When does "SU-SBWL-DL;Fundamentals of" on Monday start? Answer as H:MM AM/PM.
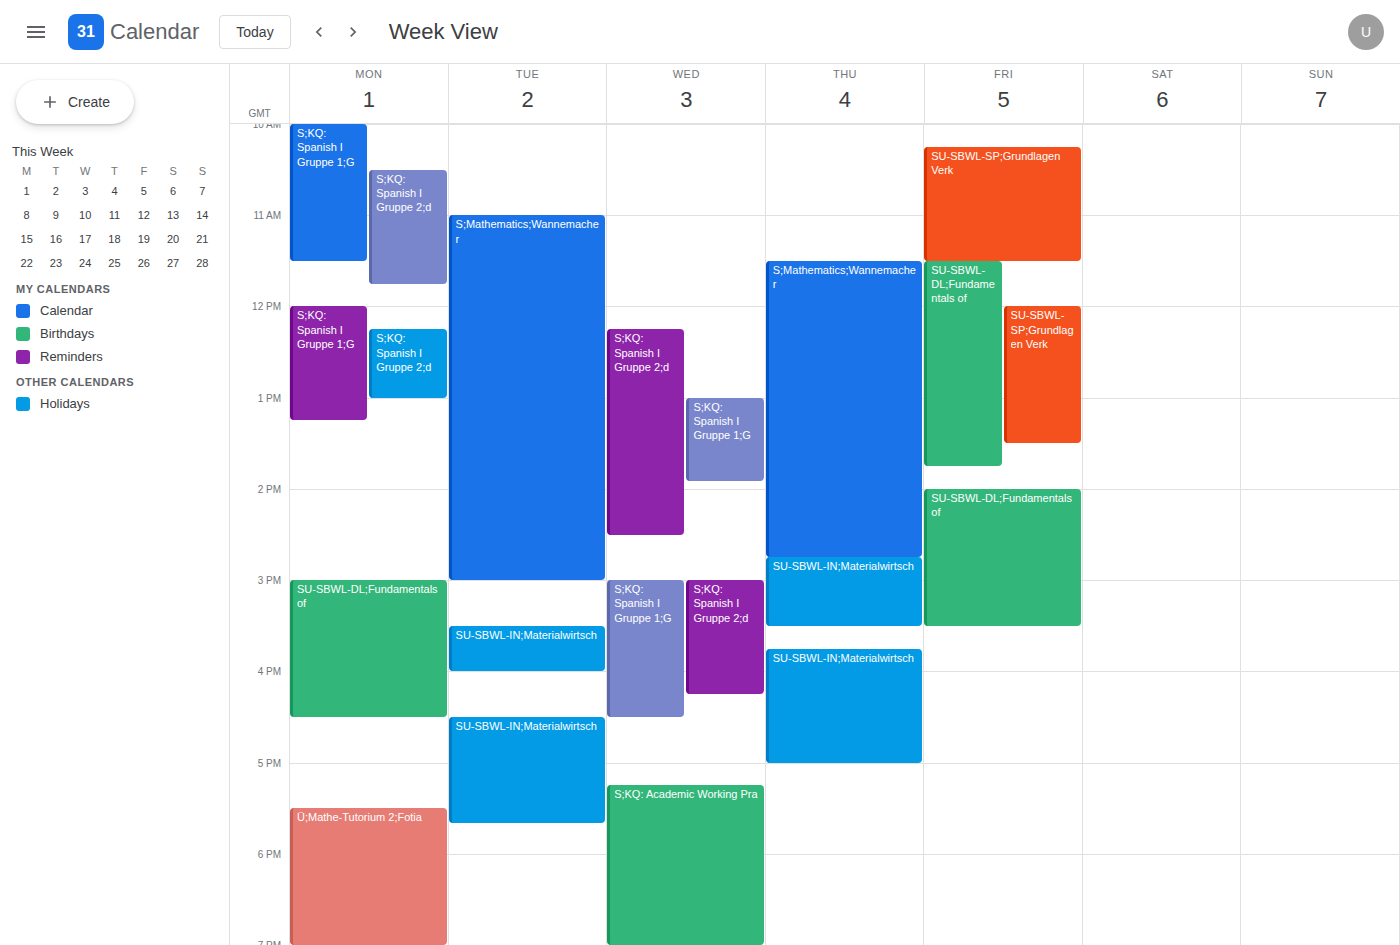
3:00 PM